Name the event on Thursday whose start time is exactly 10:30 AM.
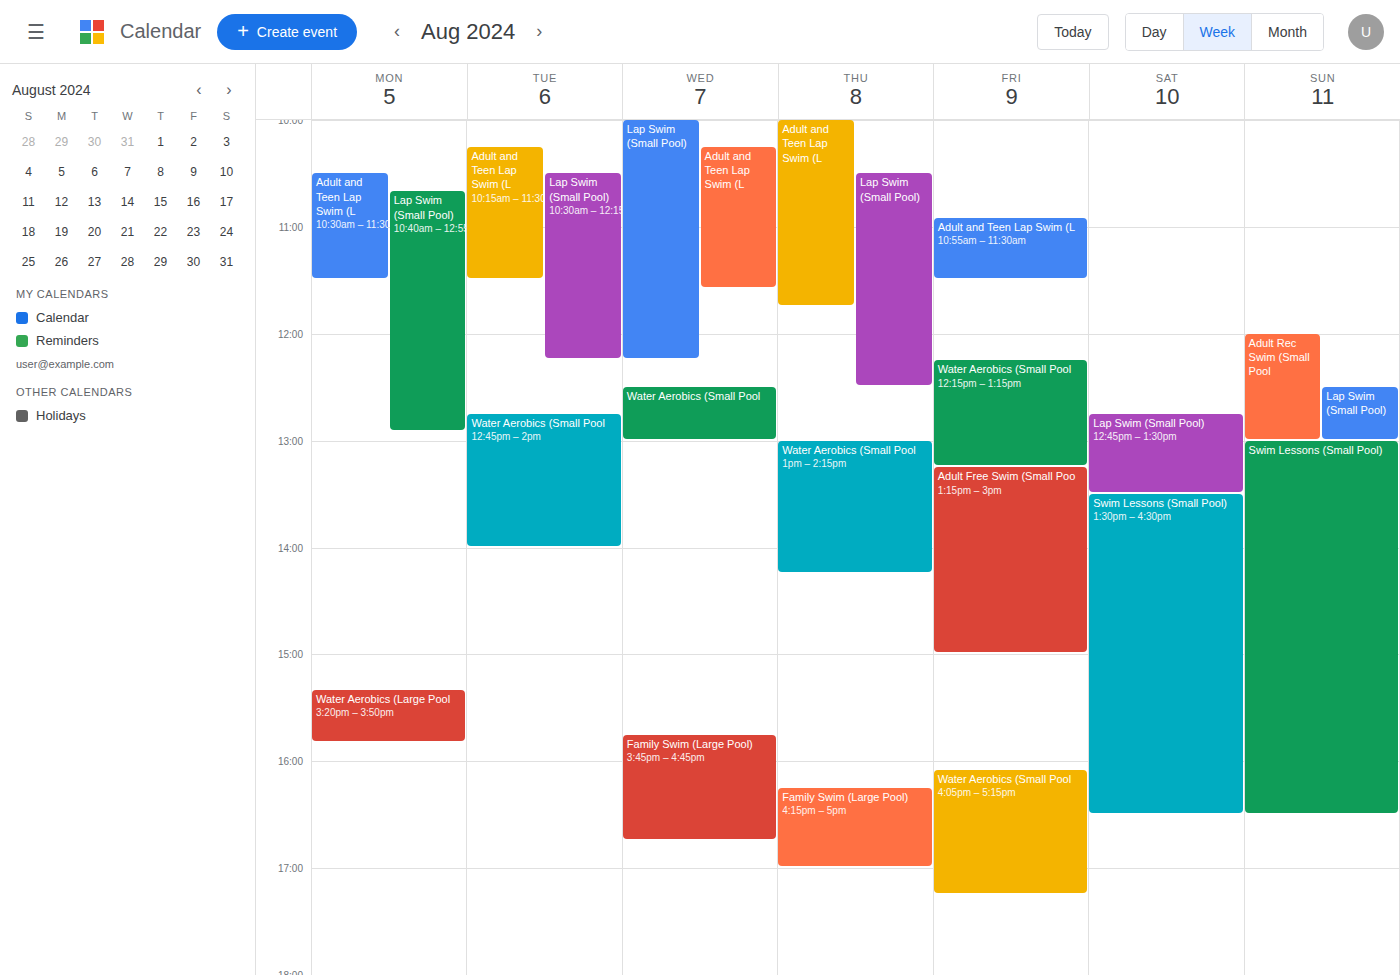
"Lap Swim (Small Pool)"